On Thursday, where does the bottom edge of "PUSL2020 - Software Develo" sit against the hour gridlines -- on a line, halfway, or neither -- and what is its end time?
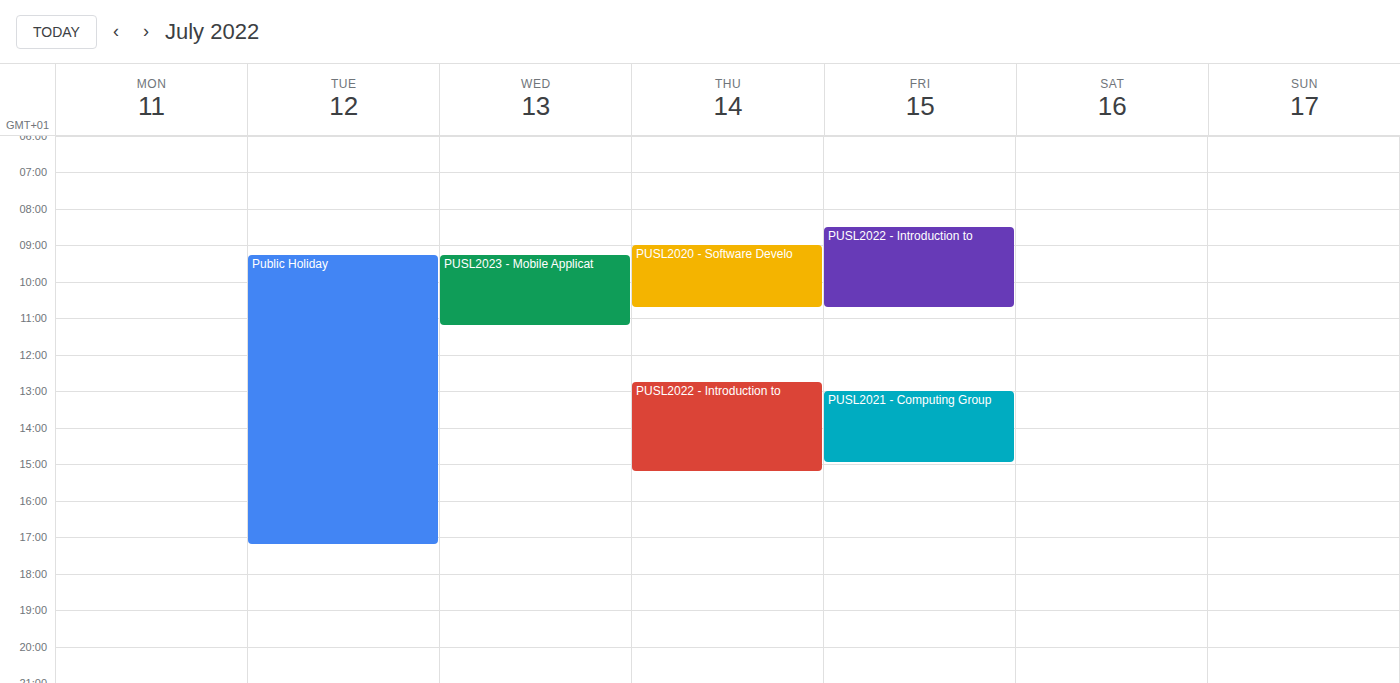
10:45 AM -- neither: three quarters of the way from the 10 AM line to the 11 AM line.